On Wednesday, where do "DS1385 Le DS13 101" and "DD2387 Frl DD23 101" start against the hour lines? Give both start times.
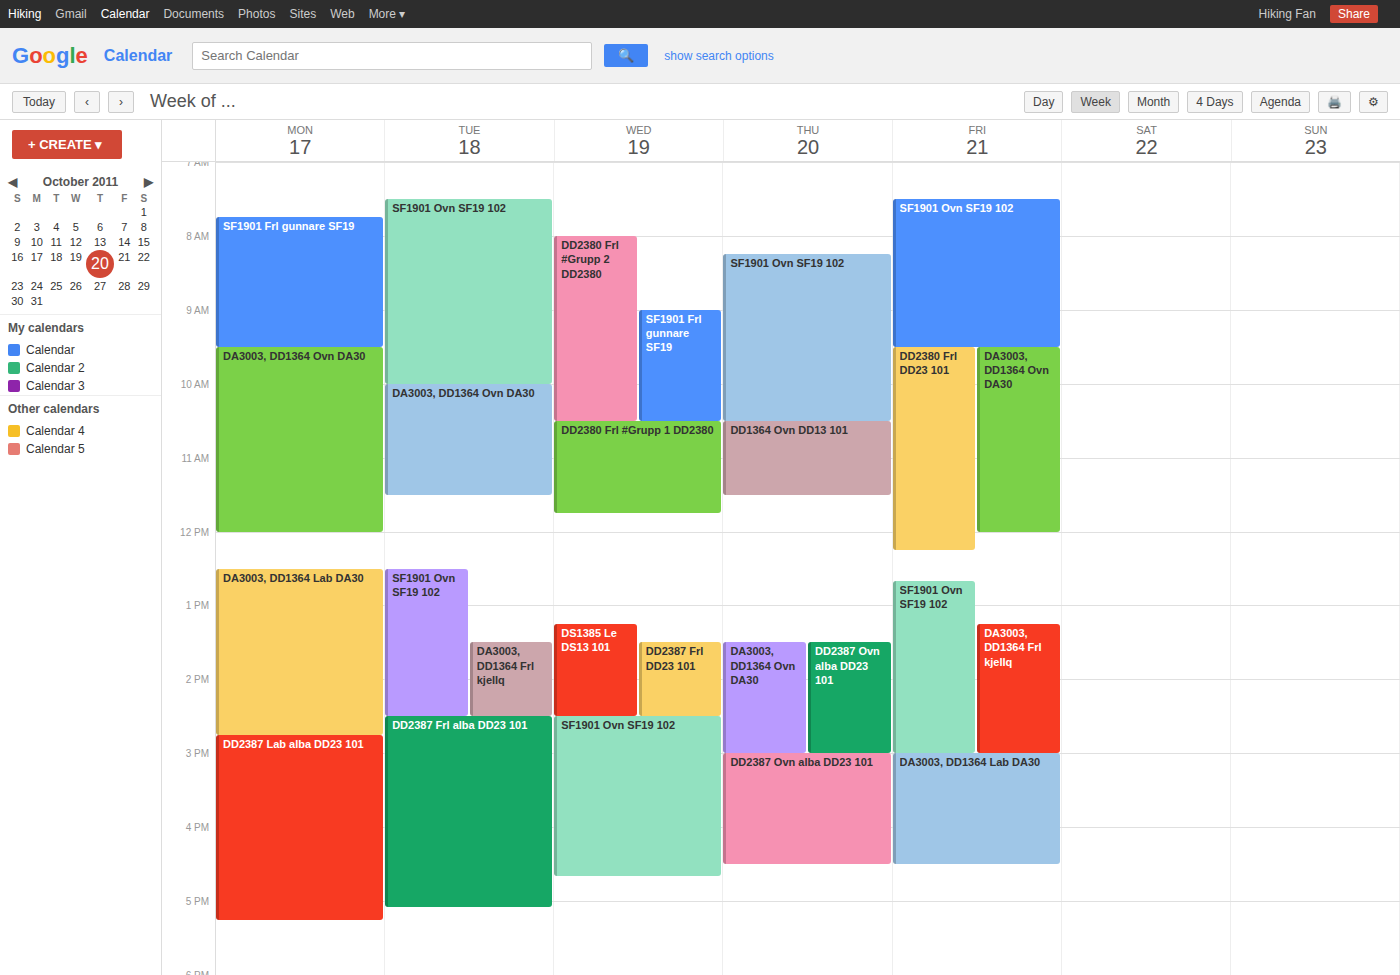
"DS1385 Le DS13 101": 1:15 PM, neither: a quarter of the way from the 1 PM line to the 2 PM line. "DD2387 Frl DD23 101": 1:30 PM, halfway between the 1 PM and 2 PM lines.